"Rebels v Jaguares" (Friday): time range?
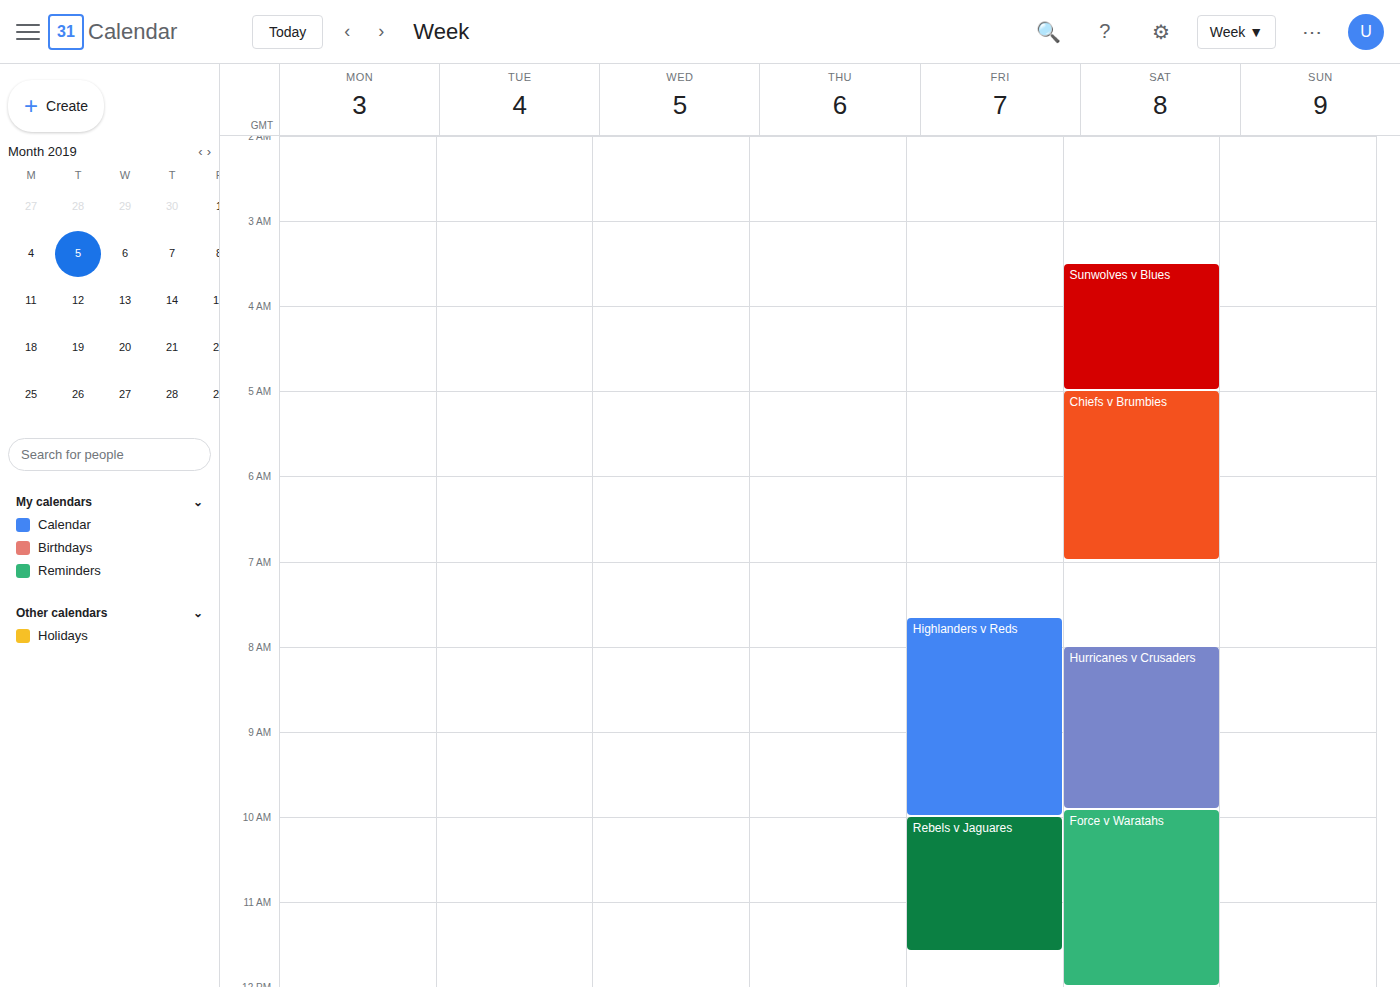
10:00 AM to 11:35 AM